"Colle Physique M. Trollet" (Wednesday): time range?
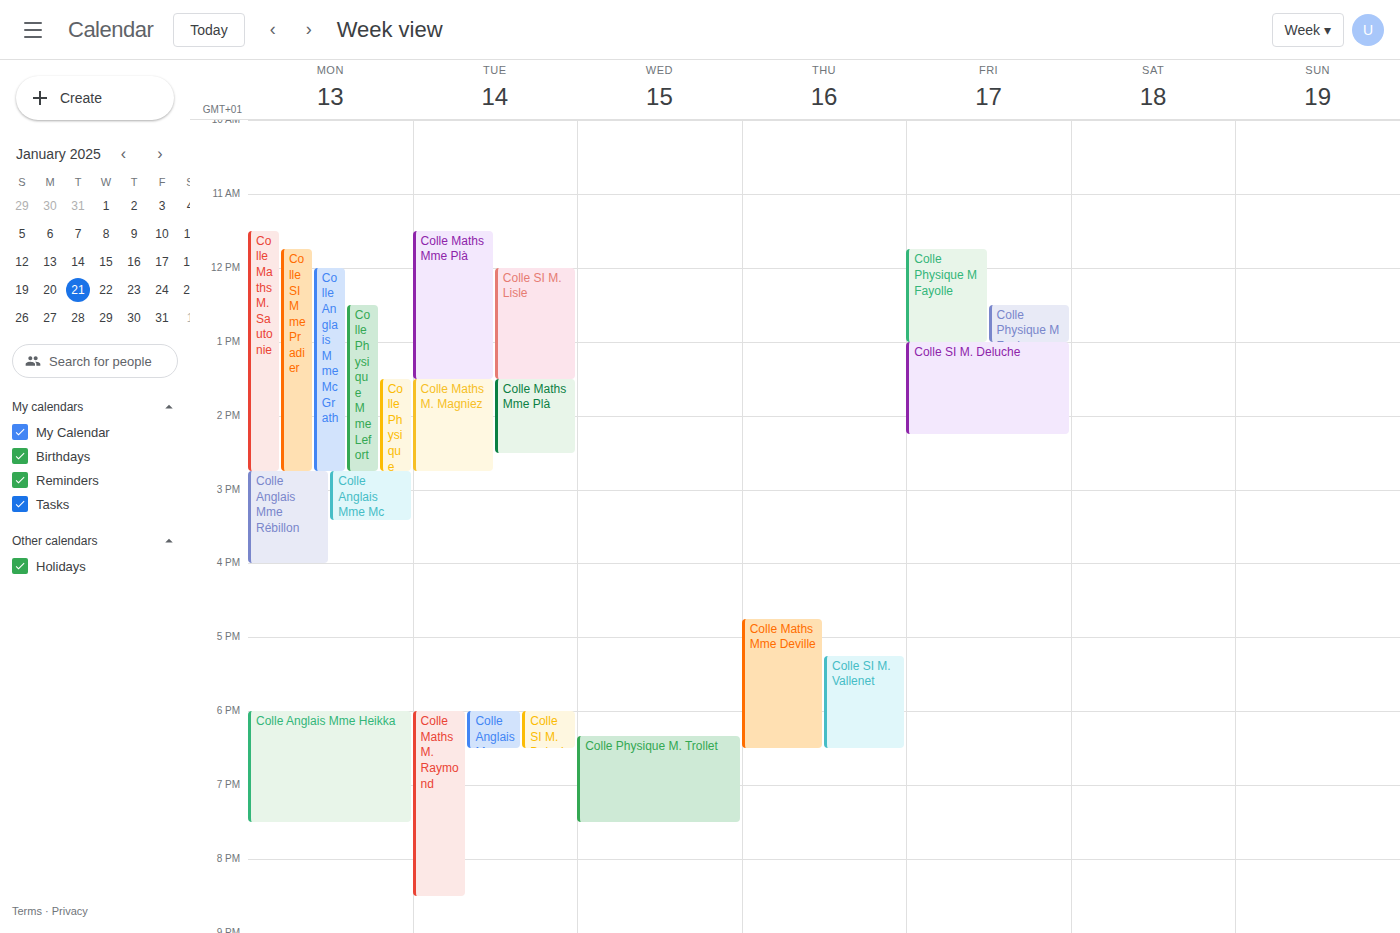
6:20 PM to 7:30 PM